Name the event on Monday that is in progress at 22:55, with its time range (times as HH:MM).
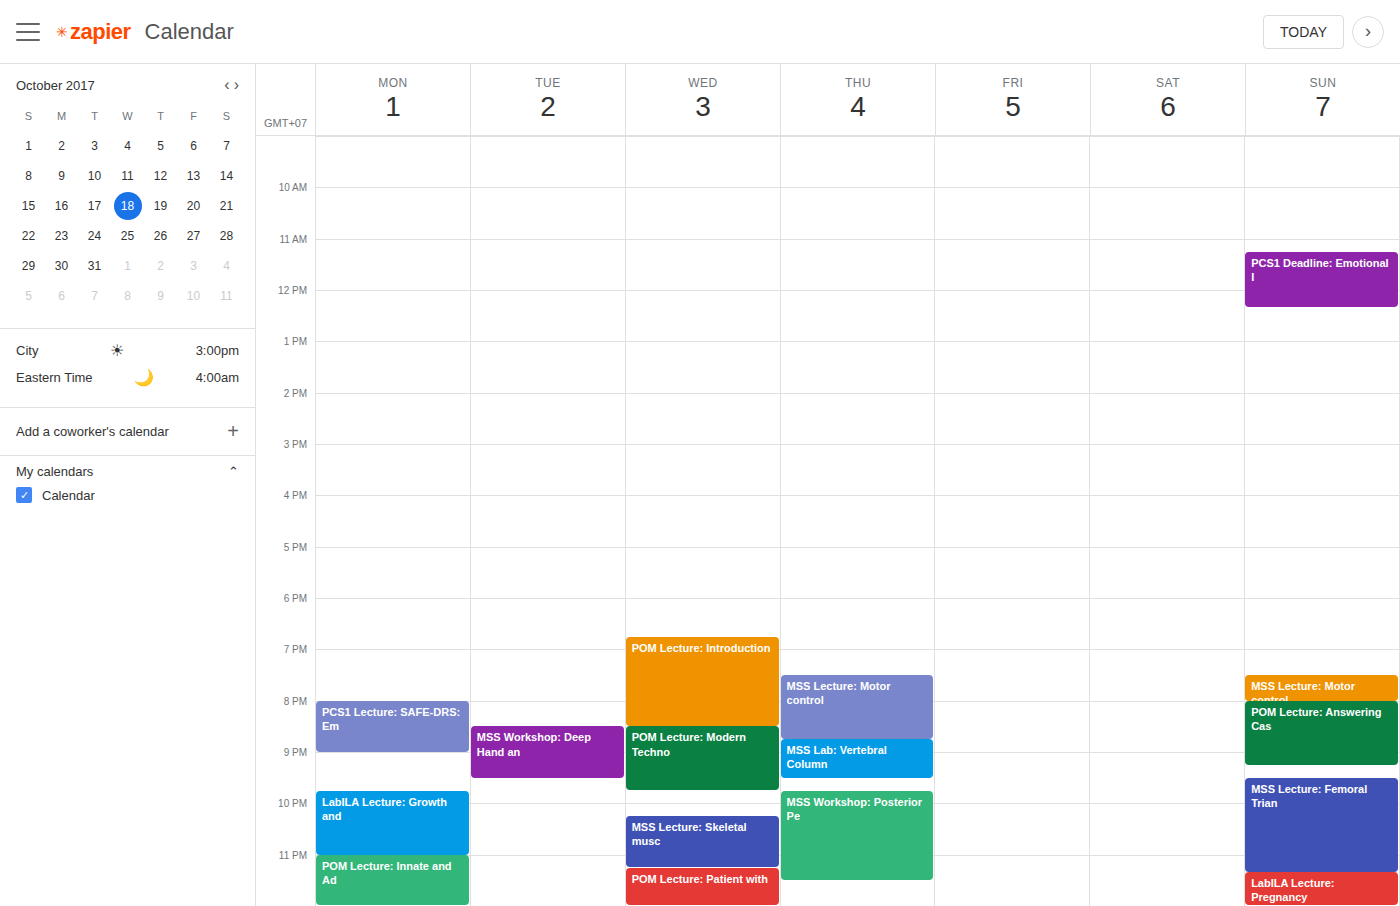
"LabILA Lecture: Growth and", 21:45 to 23:00